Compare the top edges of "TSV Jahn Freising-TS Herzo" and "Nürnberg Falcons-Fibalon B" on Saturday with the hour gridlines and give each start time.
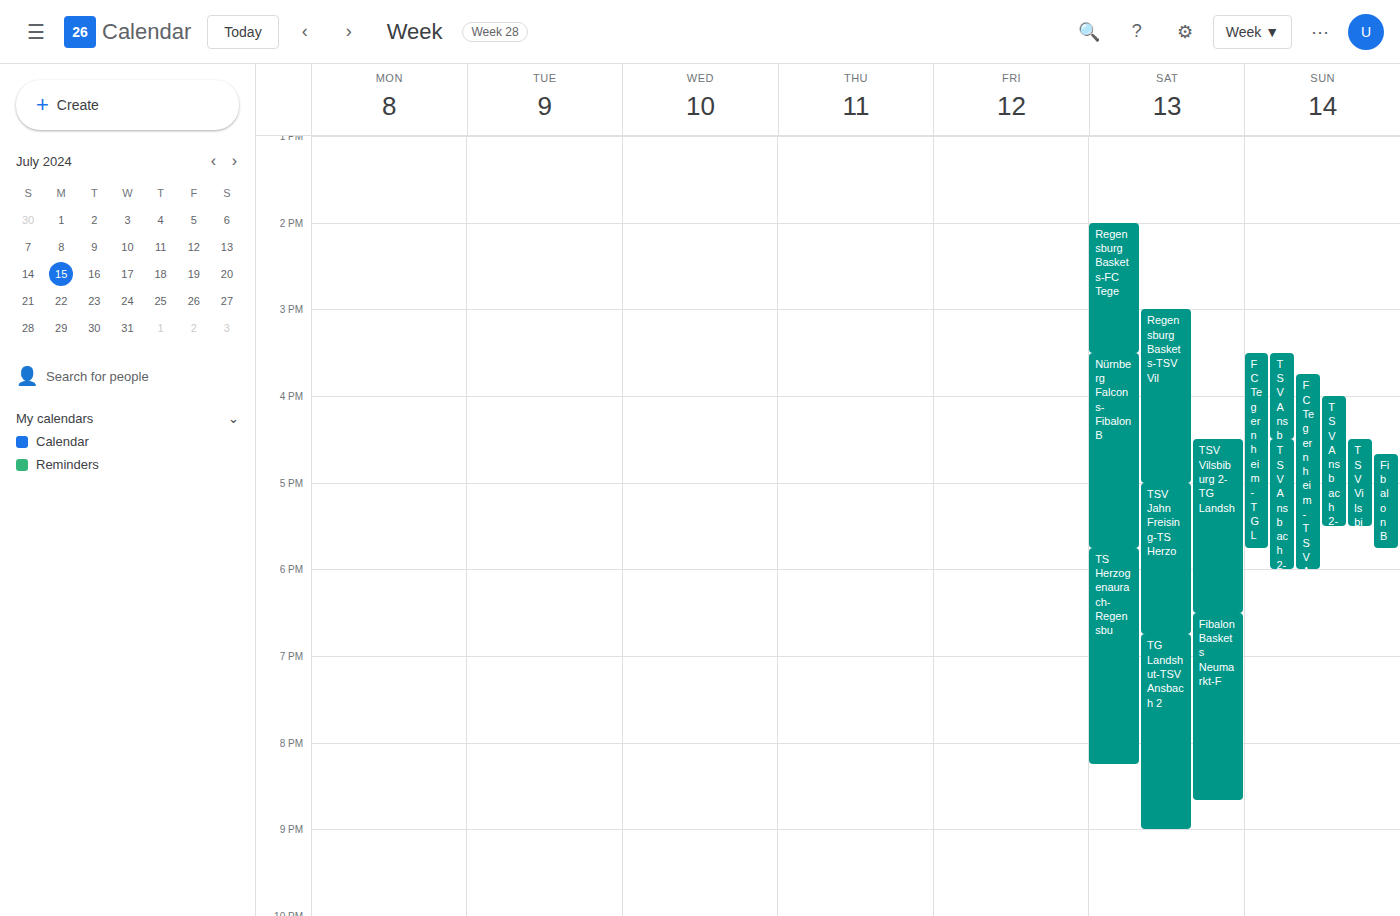
"TSV Jahn Freising-TS Herzo": 5:00 PM, exactly on the 5 PM line. "Nürnberg Falcons-Fibalon B": 3:30 PM, halfway between the 3 PM and 4 PM lines.